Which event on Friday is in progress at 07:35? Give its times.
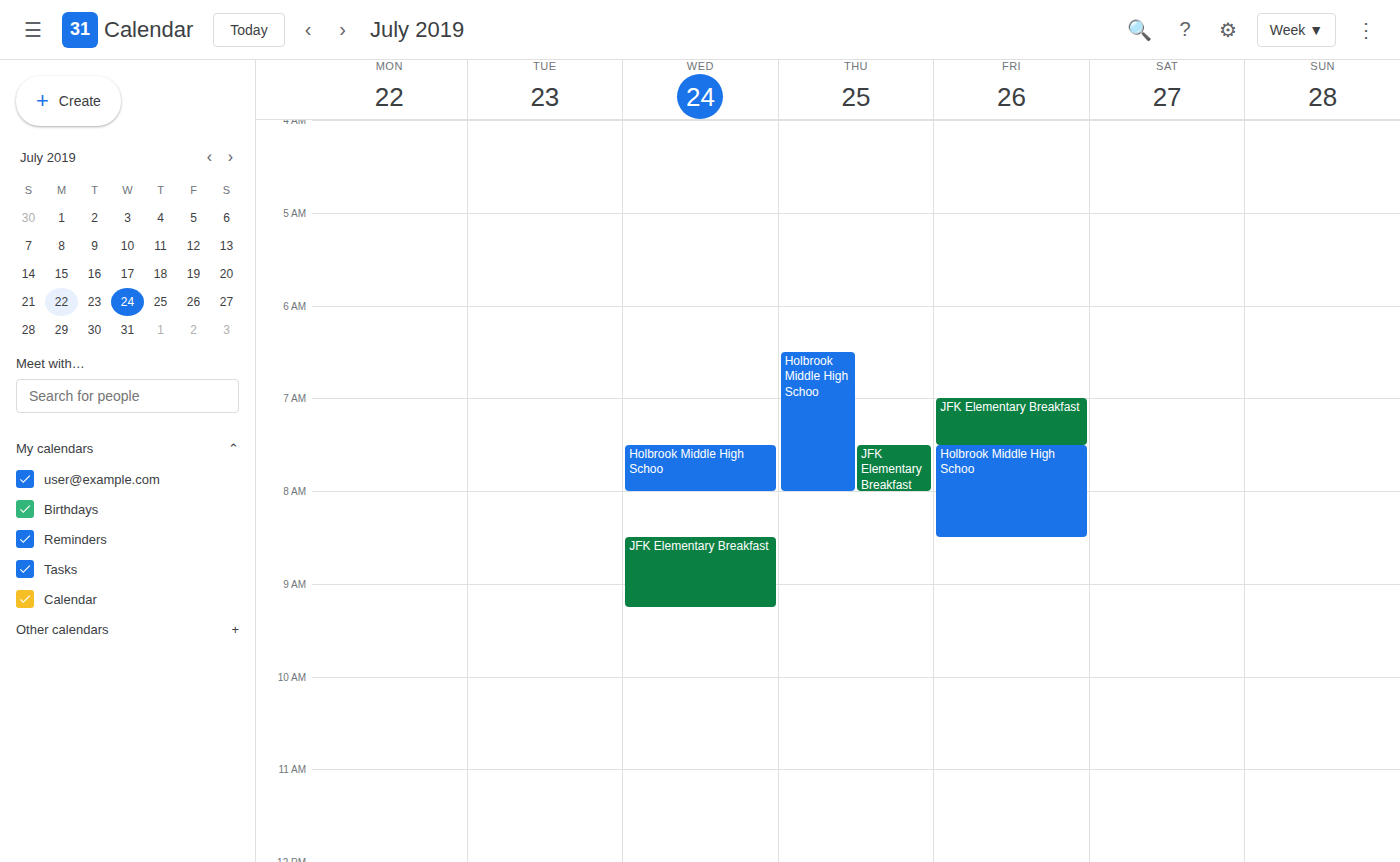
"Holbrook Middle High Schoo", 07:30 to 08:30